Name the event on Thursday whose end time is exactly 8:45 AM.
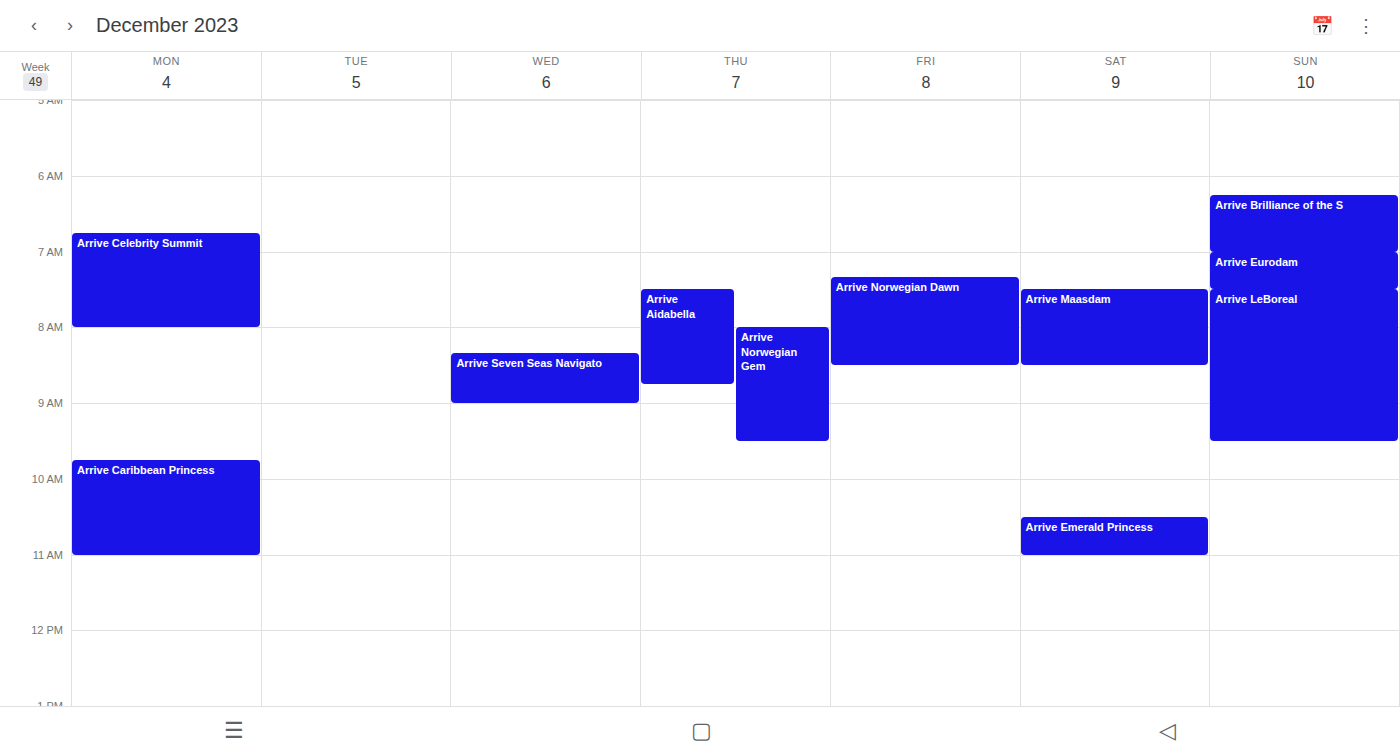
"Arrive Aidabella"